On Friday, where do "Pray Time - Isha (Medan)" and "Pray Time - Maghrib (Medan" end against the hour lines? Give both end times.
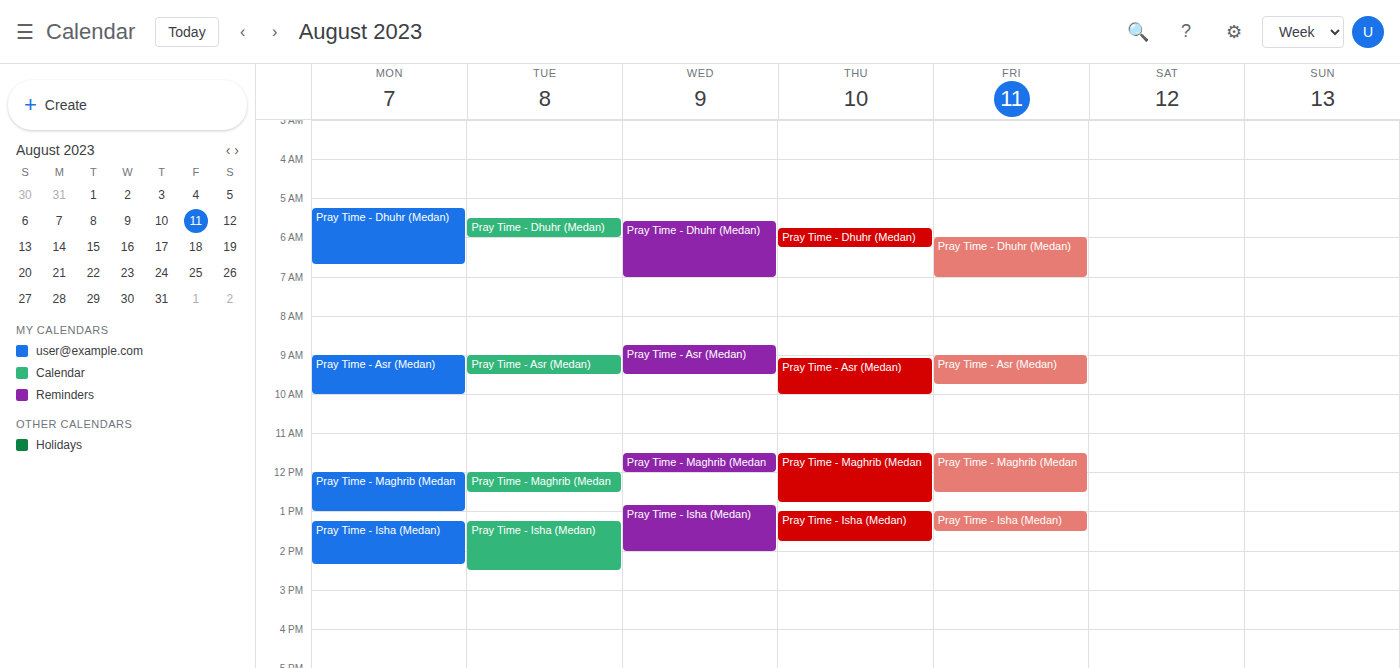
"Pray Time - Isha (Medan)": 1:30 PM, halfway between the 1 PM and 2 PM lines. "Pray Time - Maghrib (Medan": 12:30 PM, halfway between the 12 PM and 1 PM lines.